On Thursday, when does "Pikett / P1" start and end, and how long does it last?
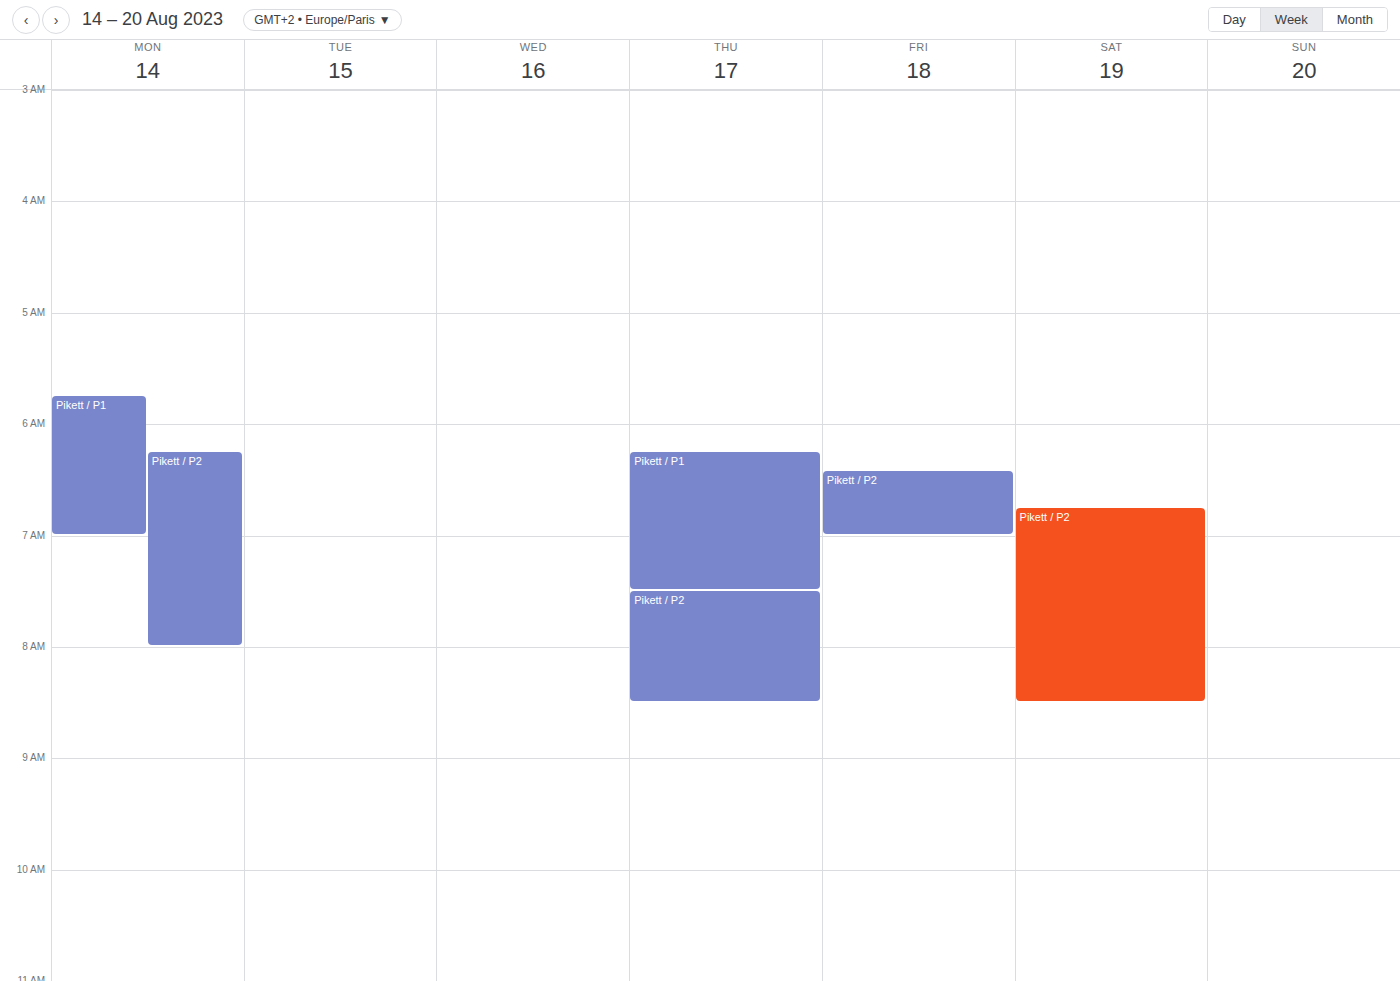
6:15 AM to 7:30 AM, 1 hour 15 minutes